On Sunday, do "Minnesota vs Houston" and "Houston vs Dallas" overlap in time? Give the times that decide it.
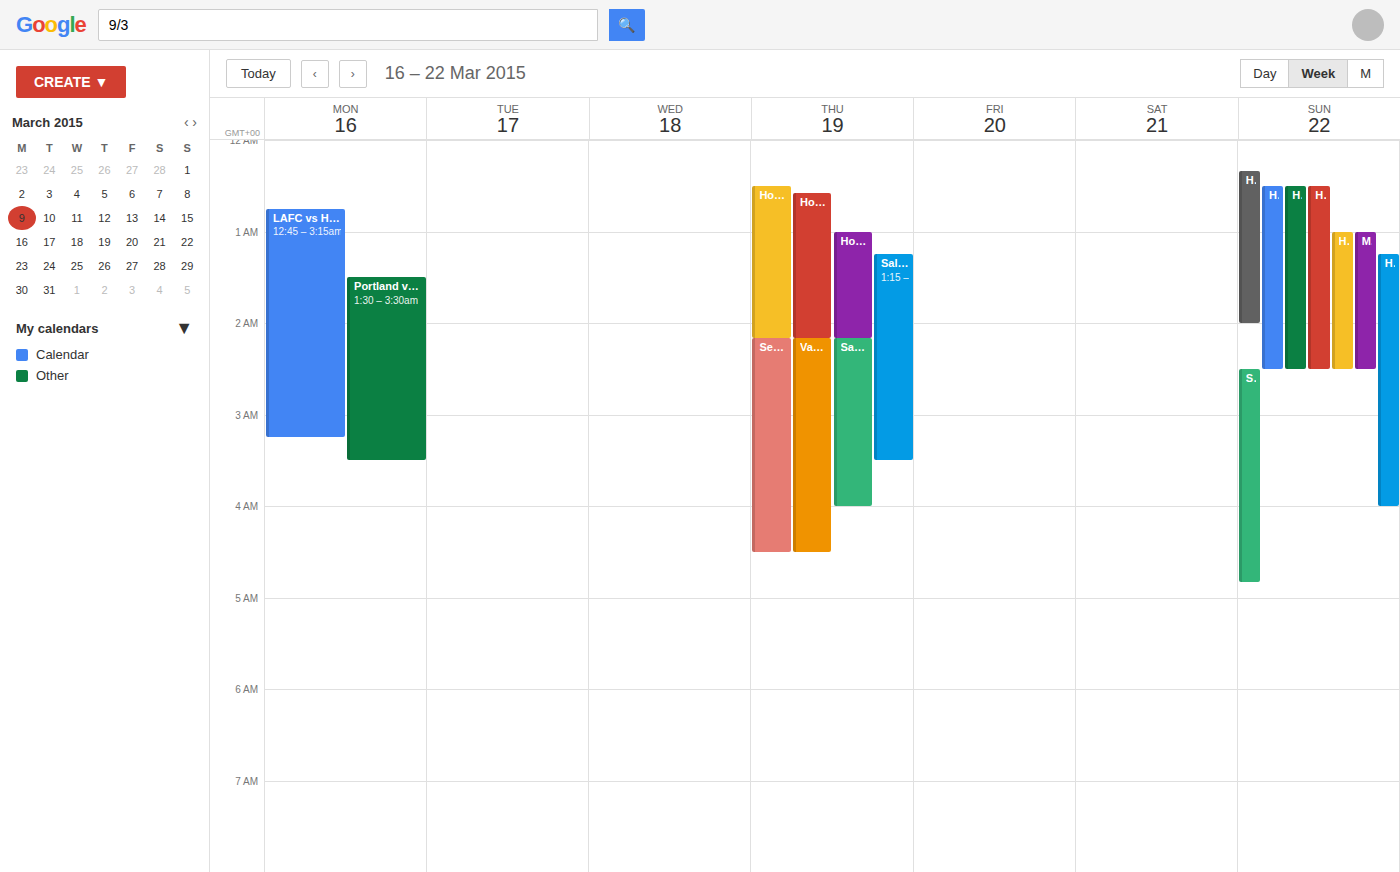
"Minnesota vs Houston" starts at 1:00 AM, before "Houston vs Dallas" ends at 2:30 AM -- they overlap.